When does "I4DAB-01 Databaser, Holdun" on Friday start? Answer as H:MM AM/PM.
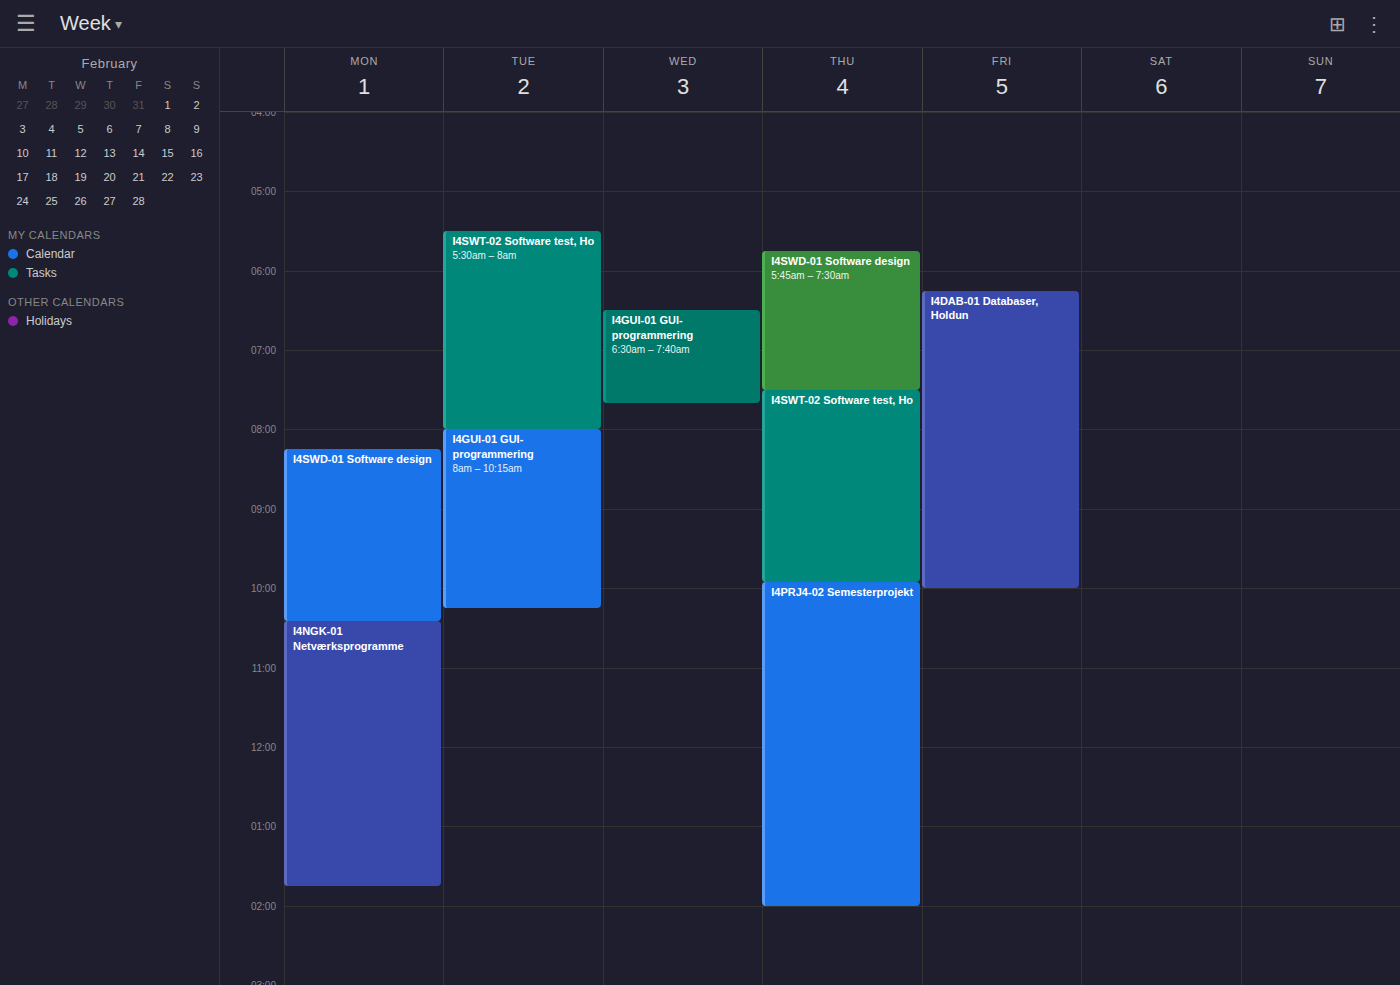
6:15 AM